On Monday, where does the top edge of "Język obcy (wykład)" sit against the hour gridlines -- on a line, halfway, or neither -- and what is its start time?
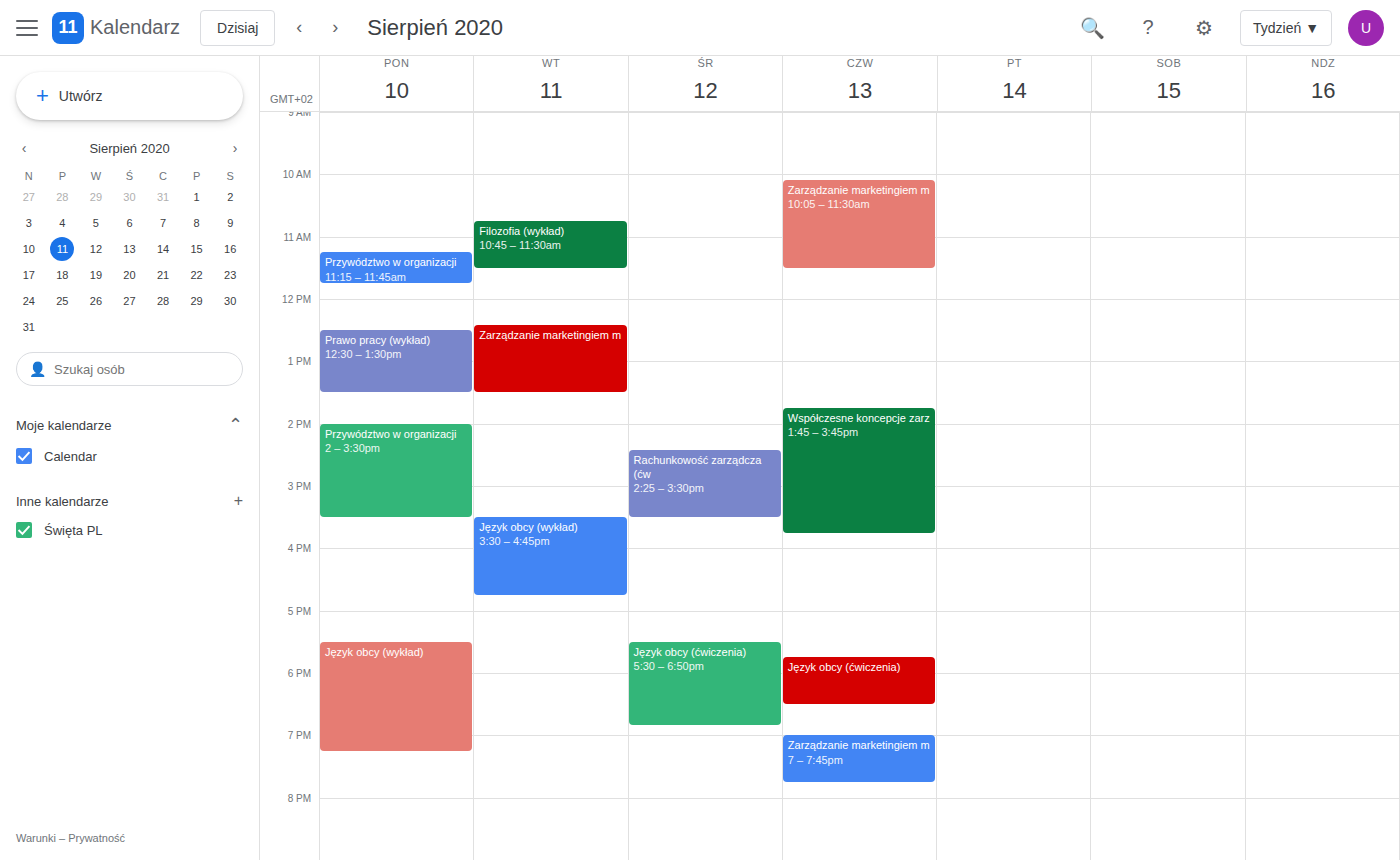
5:30 PM -- halfway between the 5 PM and 6 PM lines.